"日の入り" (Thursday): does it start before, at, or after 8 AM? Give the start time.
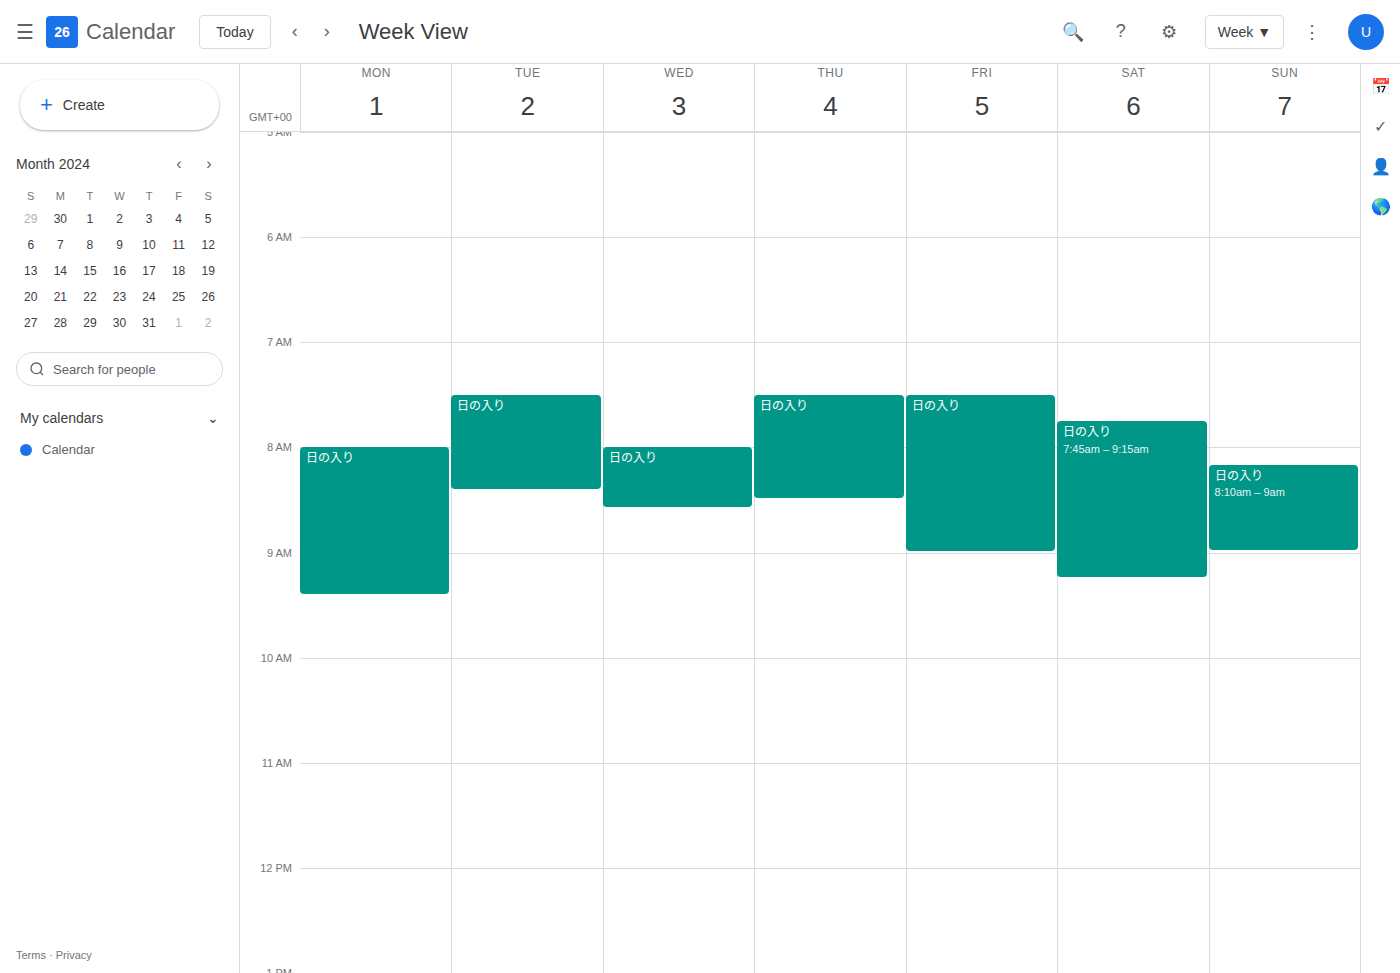
7:30 AM -- before 8 AM, 30 minutes above the 8 AM line.